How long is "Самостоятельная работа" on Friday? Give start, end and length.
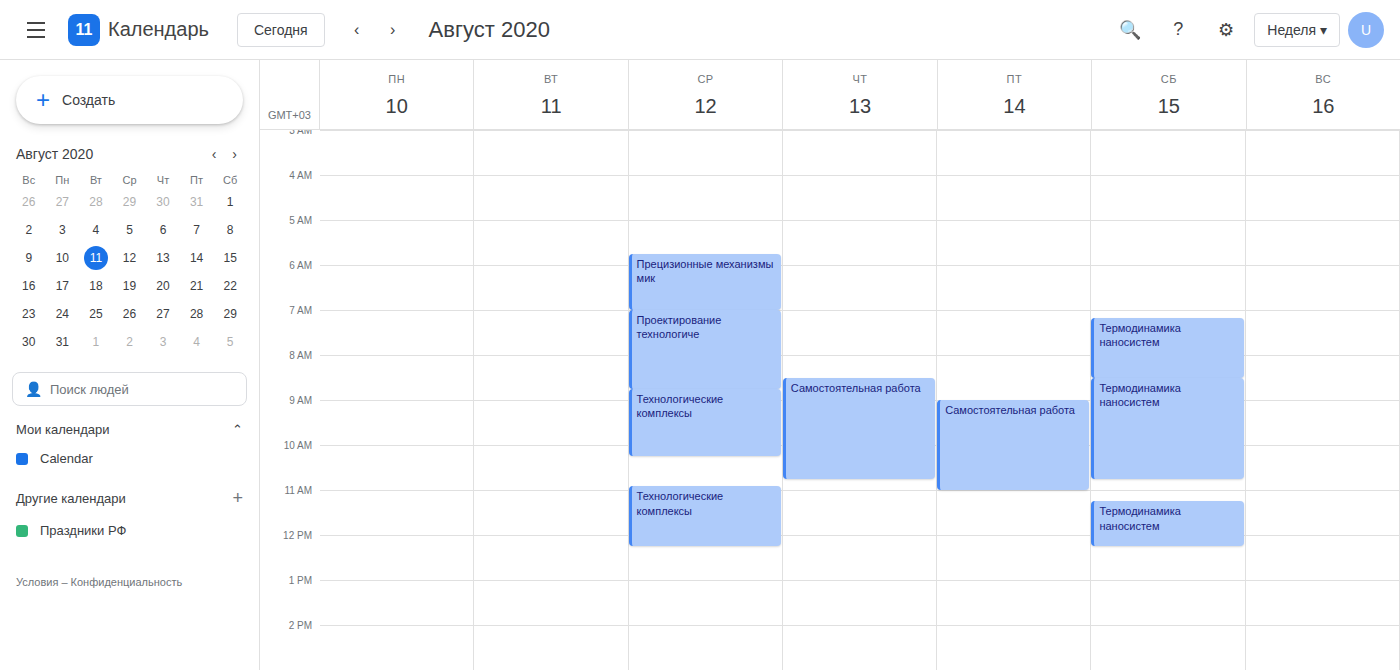
9:00 AM to 11:00 AM, 2 hours